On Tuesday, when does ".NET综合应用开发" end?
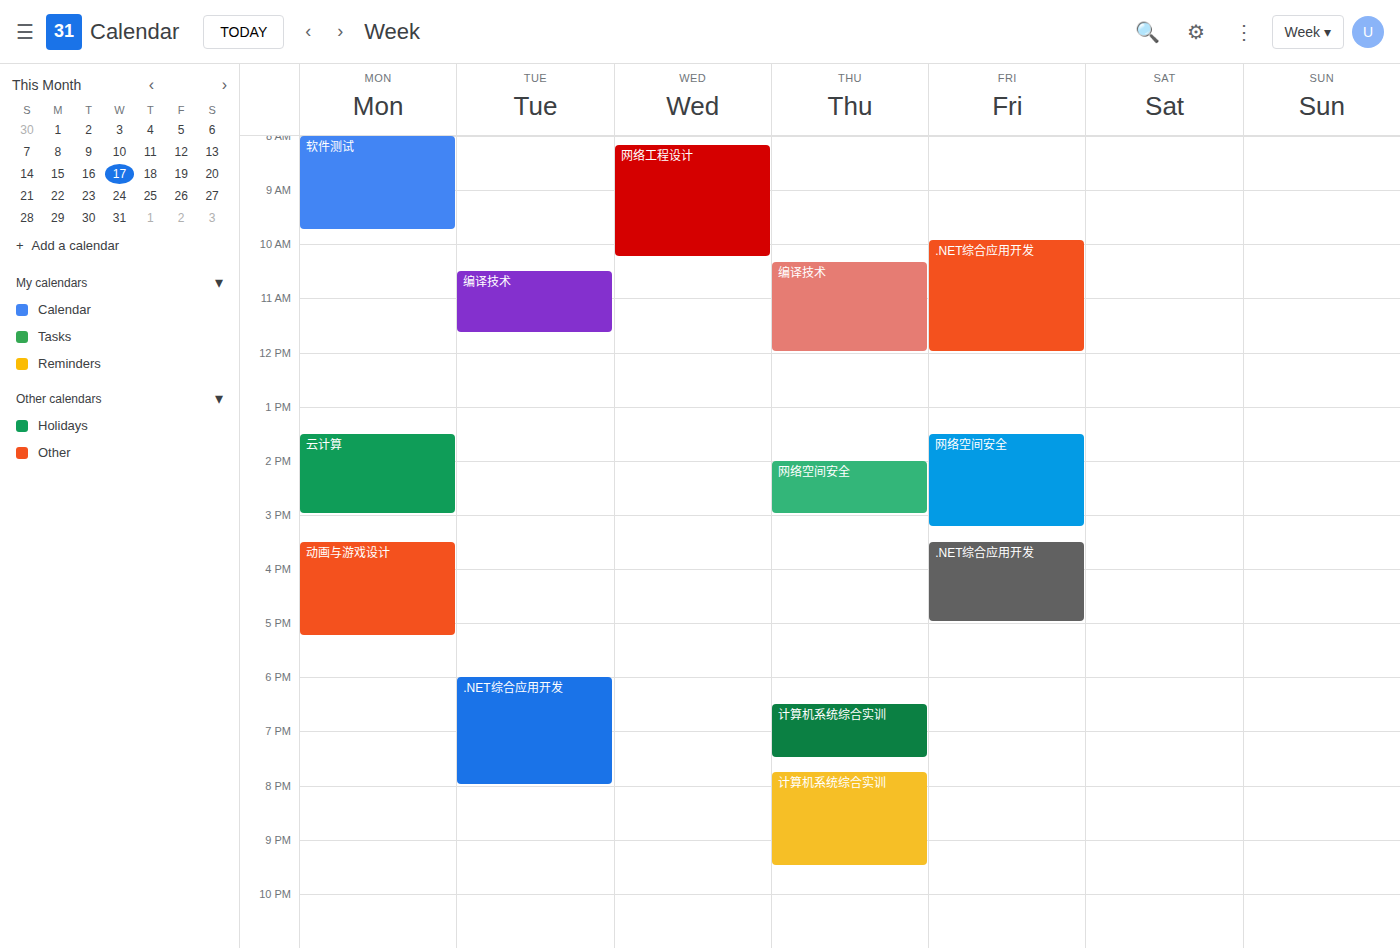
8:00 PM